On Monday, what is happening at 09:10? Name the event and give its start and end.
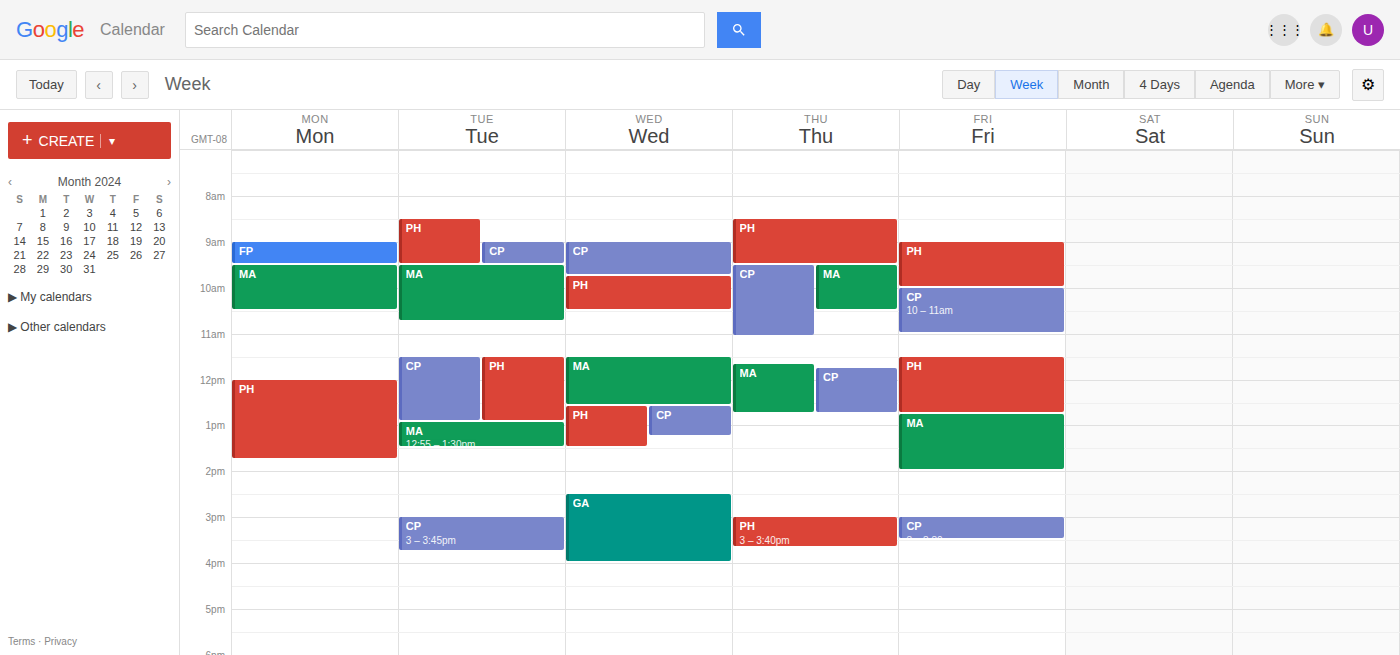
"FP", 09:00 to 09:30